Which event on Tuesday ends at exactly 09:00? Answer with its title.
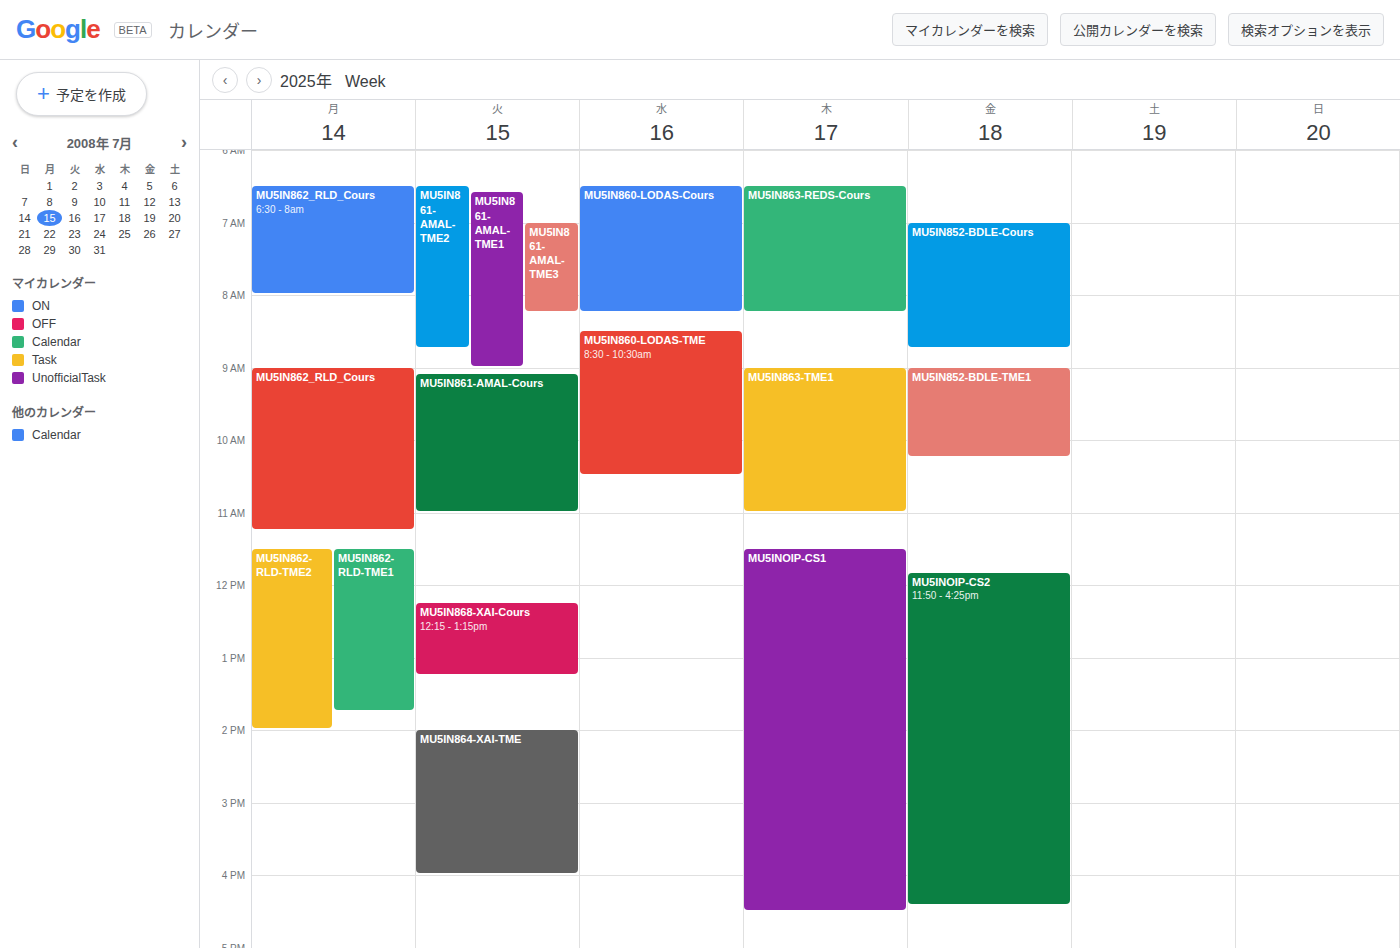
"MU5IN861-AMAL-TME1"